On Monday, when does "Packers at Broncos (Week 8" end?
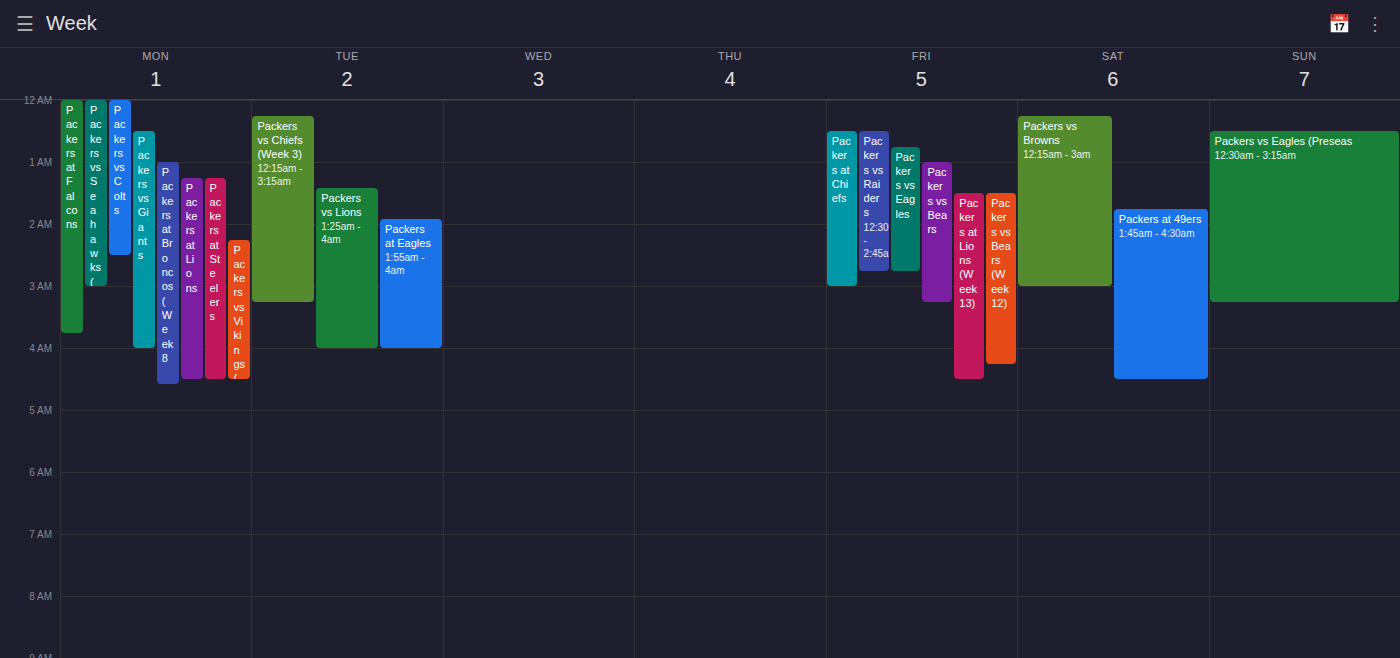
4:35 AM